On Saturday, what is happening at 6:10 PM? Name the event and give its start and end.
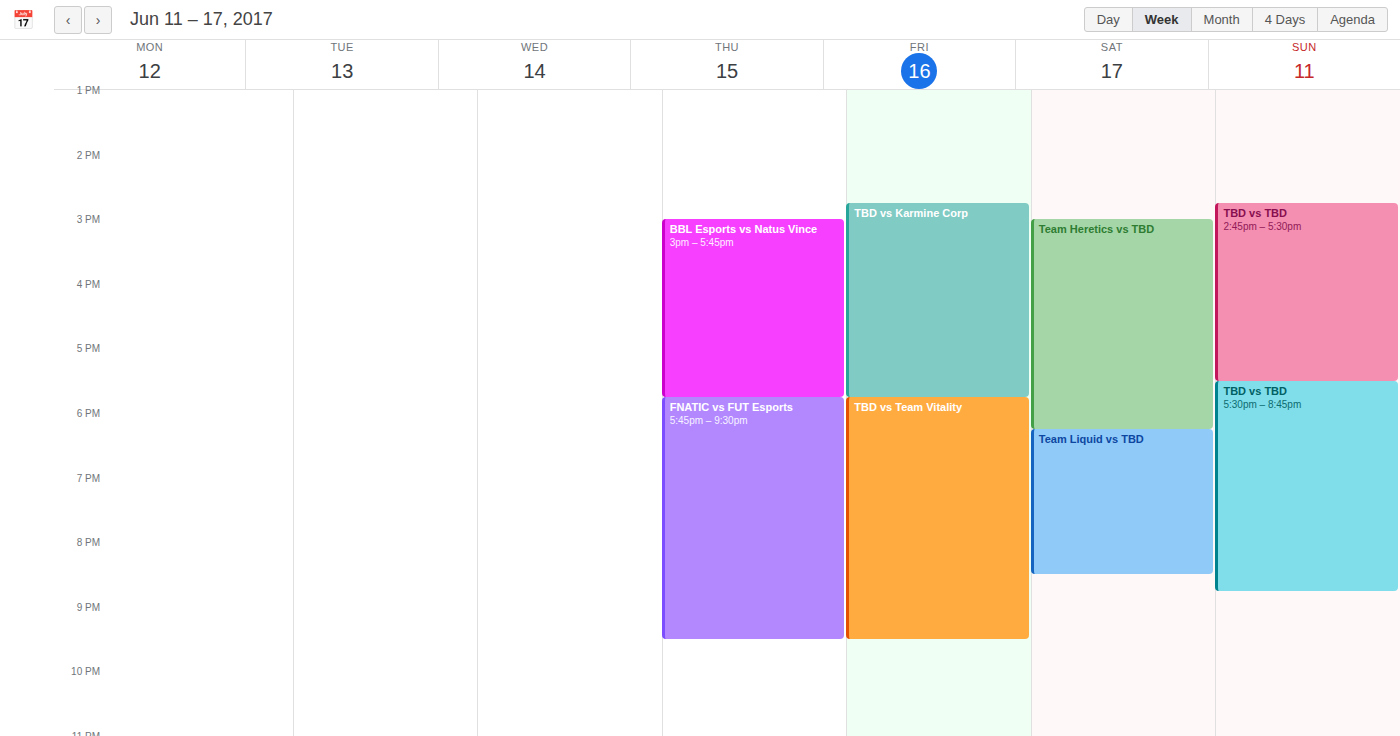
"Team Heretics vs TBD", 3:00 PM to 6:15 PM